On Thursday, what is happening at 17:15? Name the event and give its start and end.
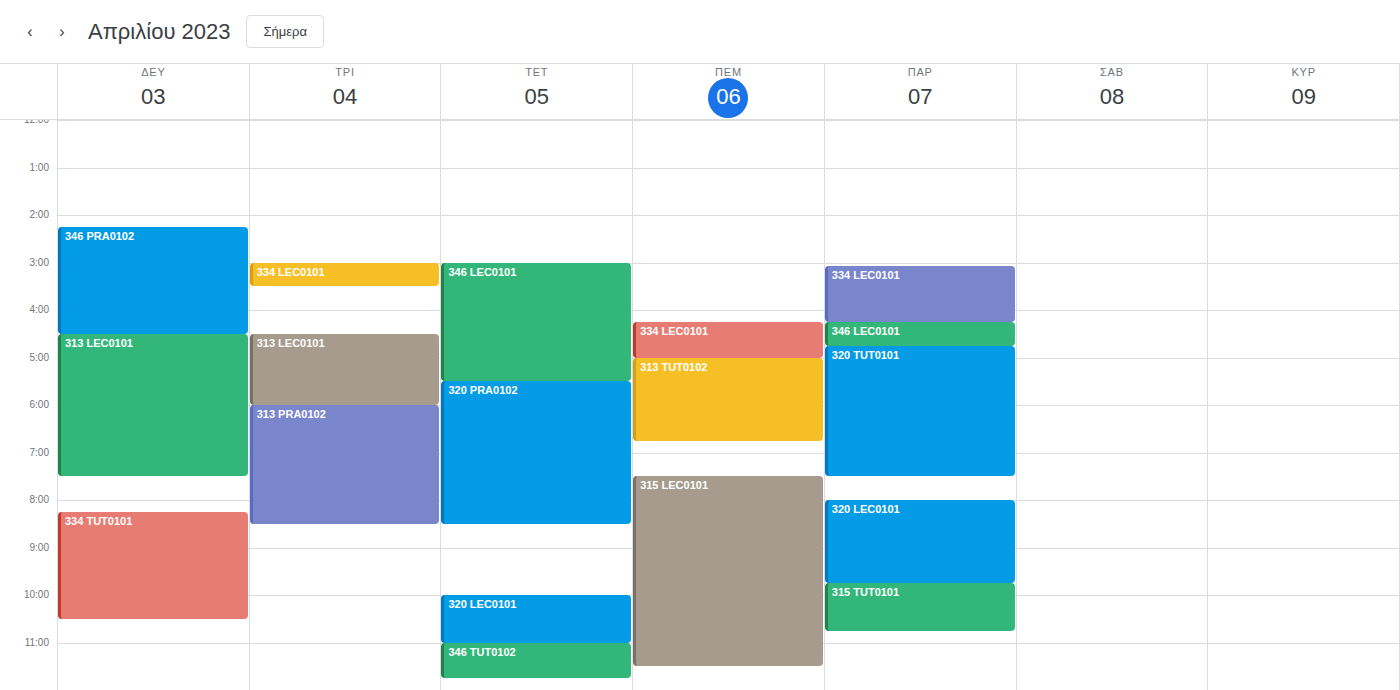
"313 TUT0102", 17:00 to 18:45